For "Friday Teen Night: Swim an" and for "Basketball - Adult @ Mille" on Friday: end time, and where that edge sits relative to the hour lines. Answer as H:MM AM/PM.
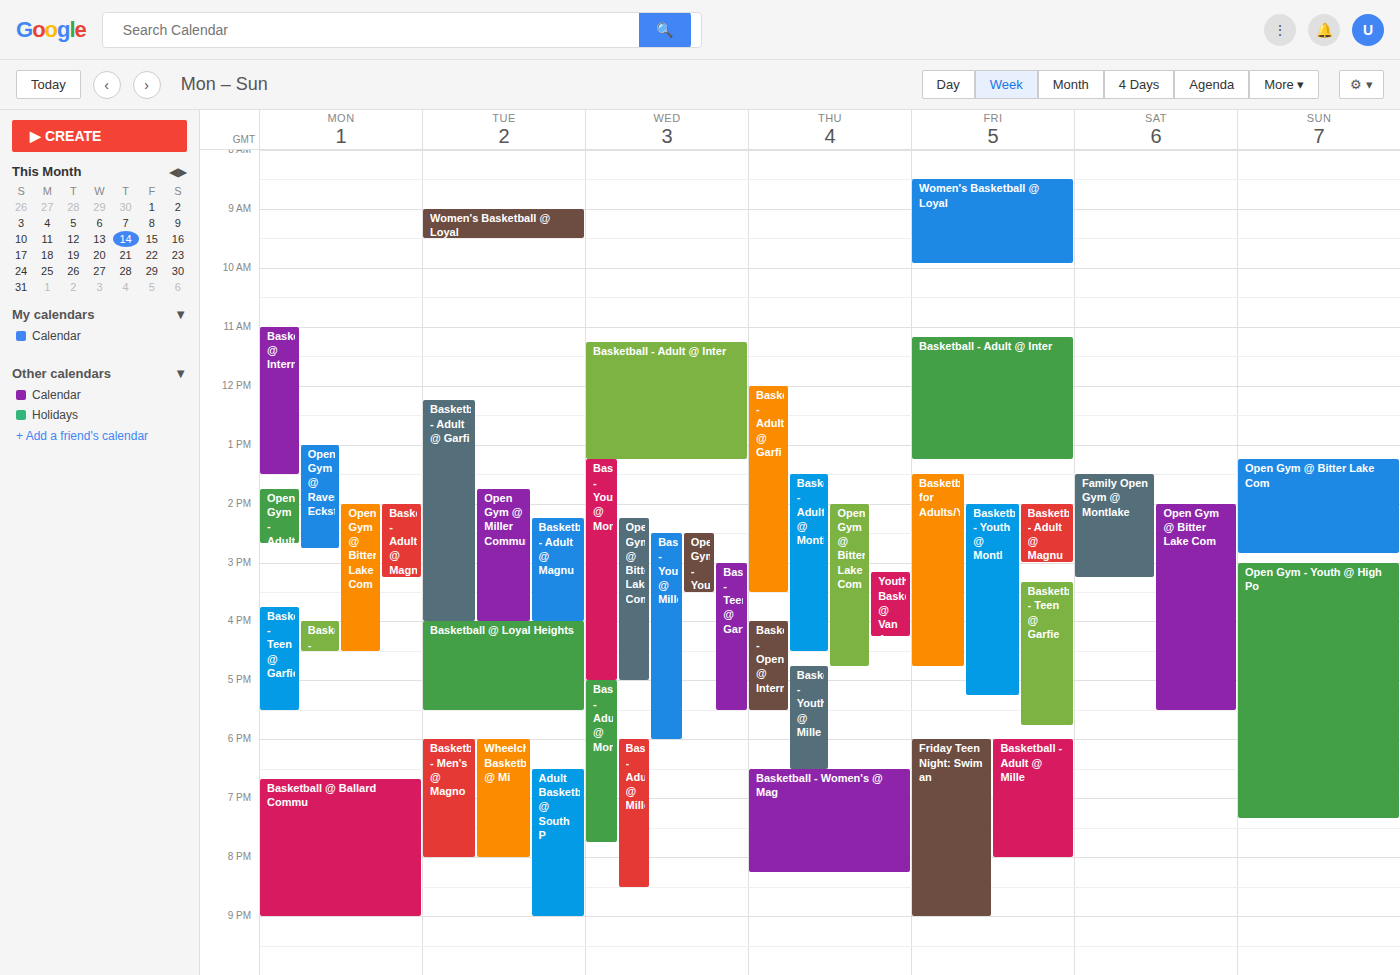
"Friday Teen Night: Swim an": 9:00 PM, exactly on the 9 PM line. "Basketball - Adult @ Mille": 8:00 PM, exactly on the 8 PM line.